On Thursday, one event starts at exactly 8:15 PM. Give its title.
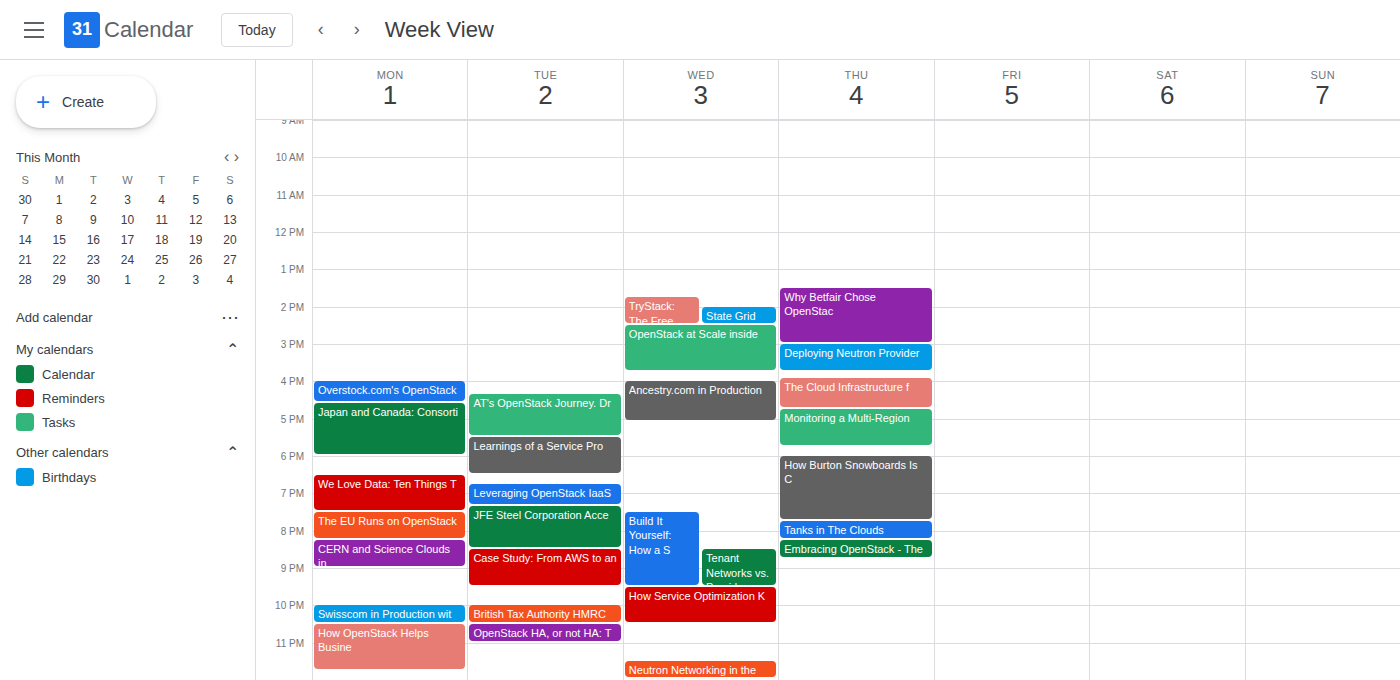
"Embracing OpenStack - The"